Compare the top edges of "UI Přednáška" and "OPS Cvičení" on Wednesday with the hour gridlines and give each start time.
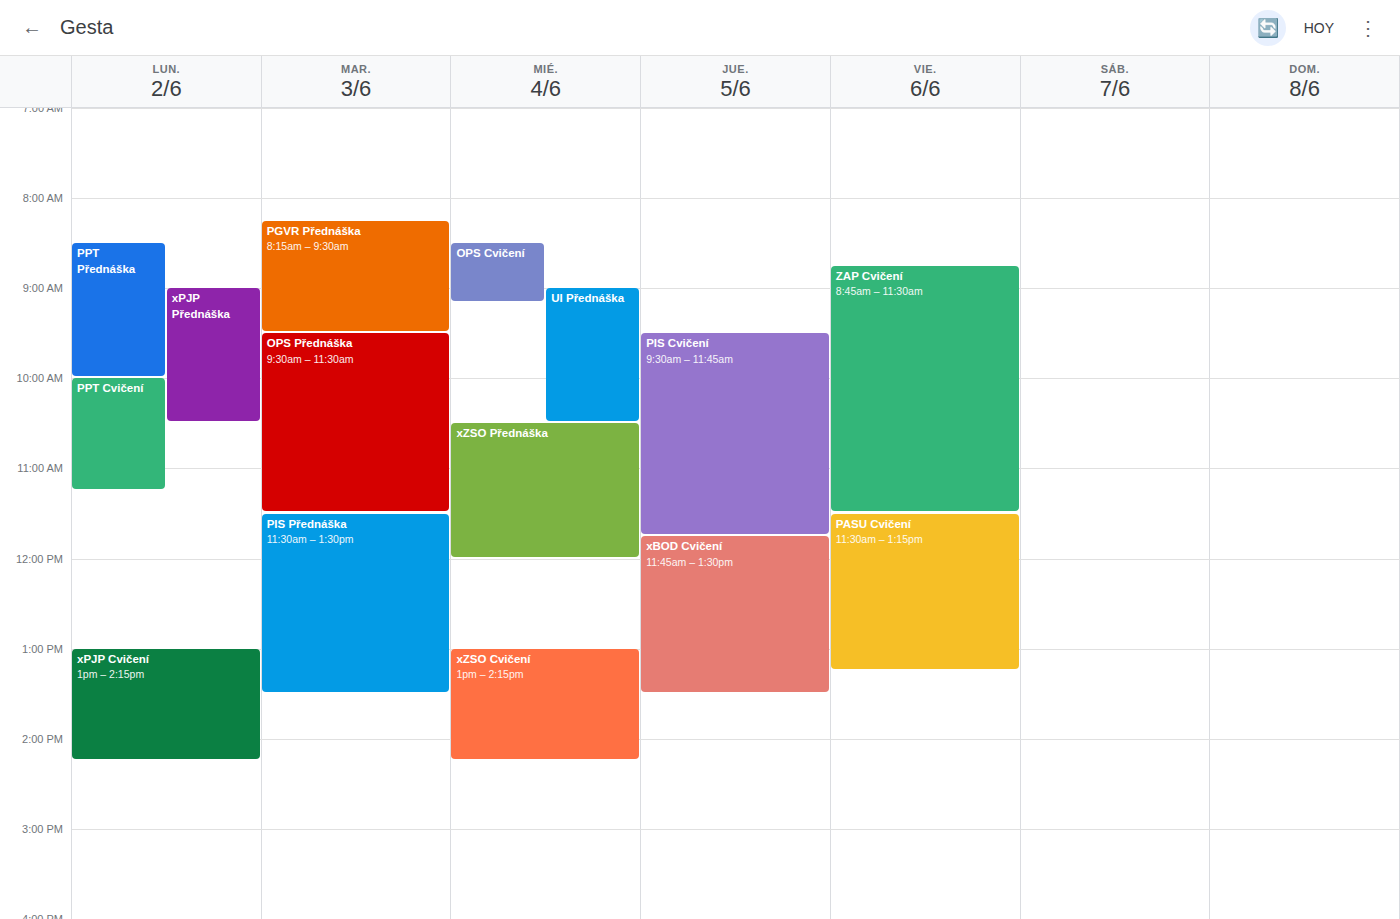
"UI Přednáška": 9:00 AM, exactly on the 9 AM line. "OPS Cvičení": 8:30 AM, halfway between the 8 AM and 9 AM lines.